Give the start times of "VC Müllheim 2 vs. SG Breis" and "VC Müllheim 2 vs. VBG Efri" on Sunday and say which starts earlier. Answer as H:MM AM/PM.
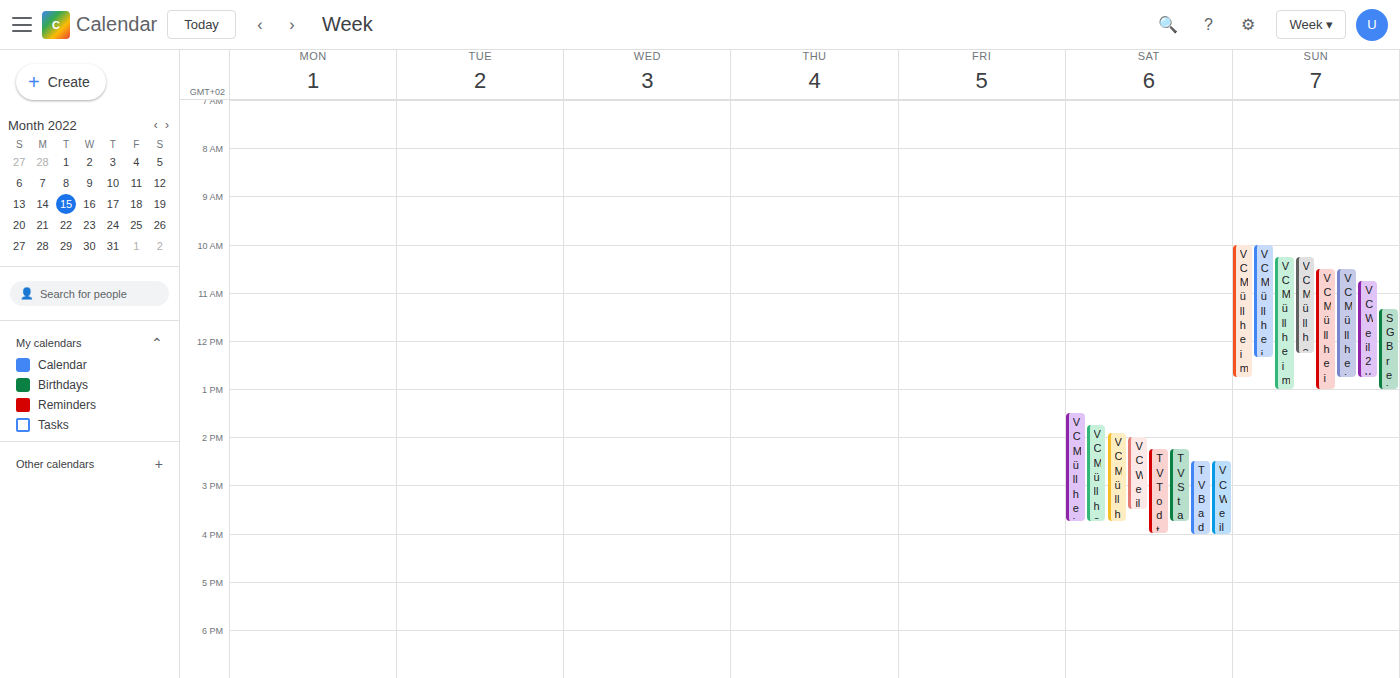
"VC Müllheim 2 vs. VBG Efri" 10:00 AM; "VC Müllheim 2 vs. SG Breis" 10:30 AM.